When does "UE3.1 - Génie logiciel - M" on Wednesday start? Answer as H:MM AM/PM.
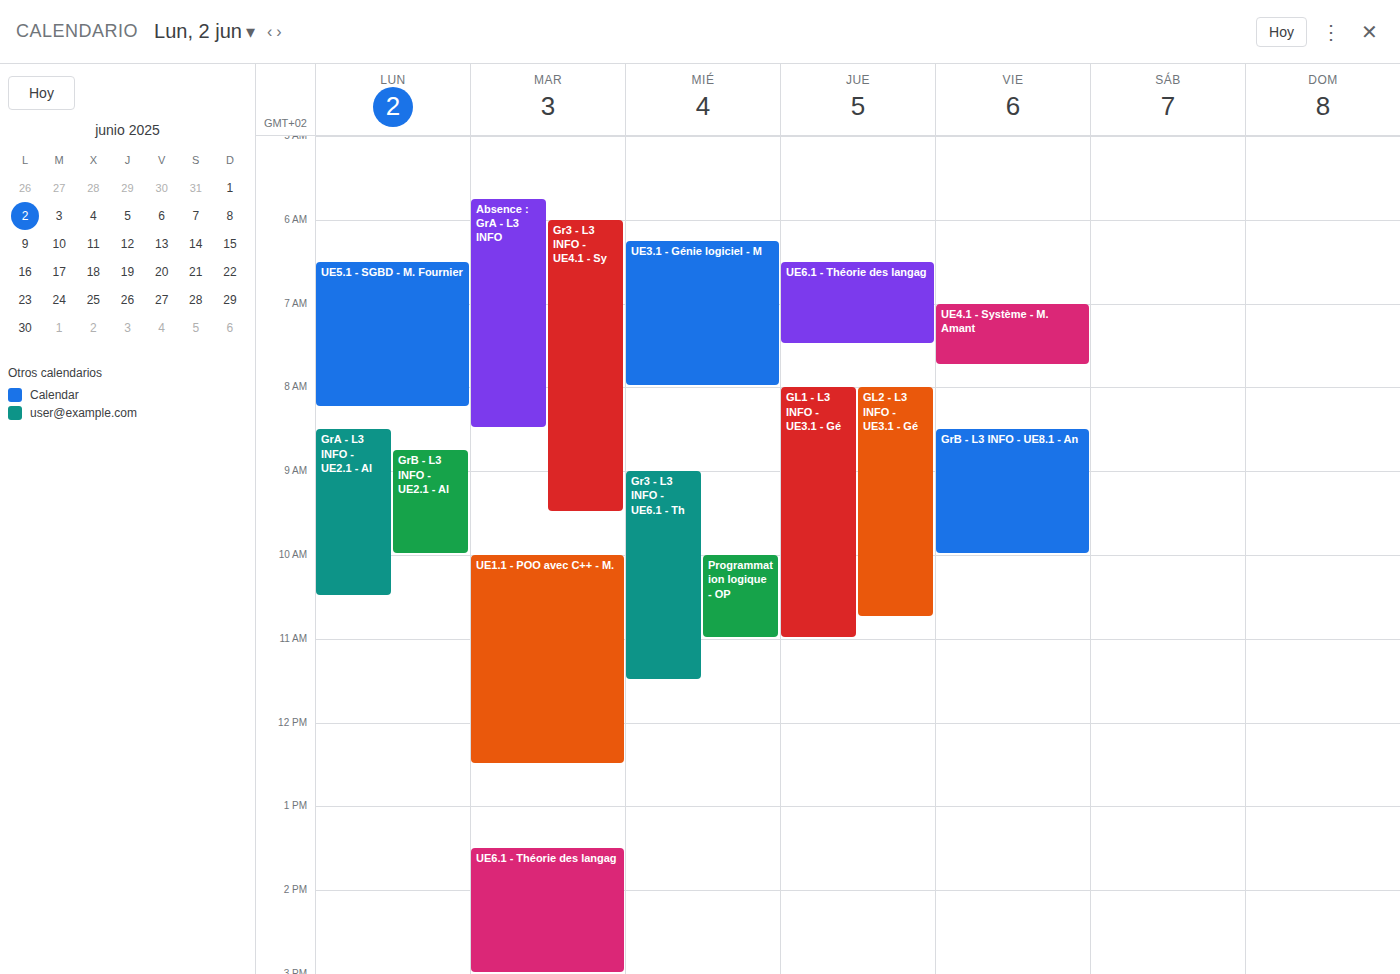
6:15 AM